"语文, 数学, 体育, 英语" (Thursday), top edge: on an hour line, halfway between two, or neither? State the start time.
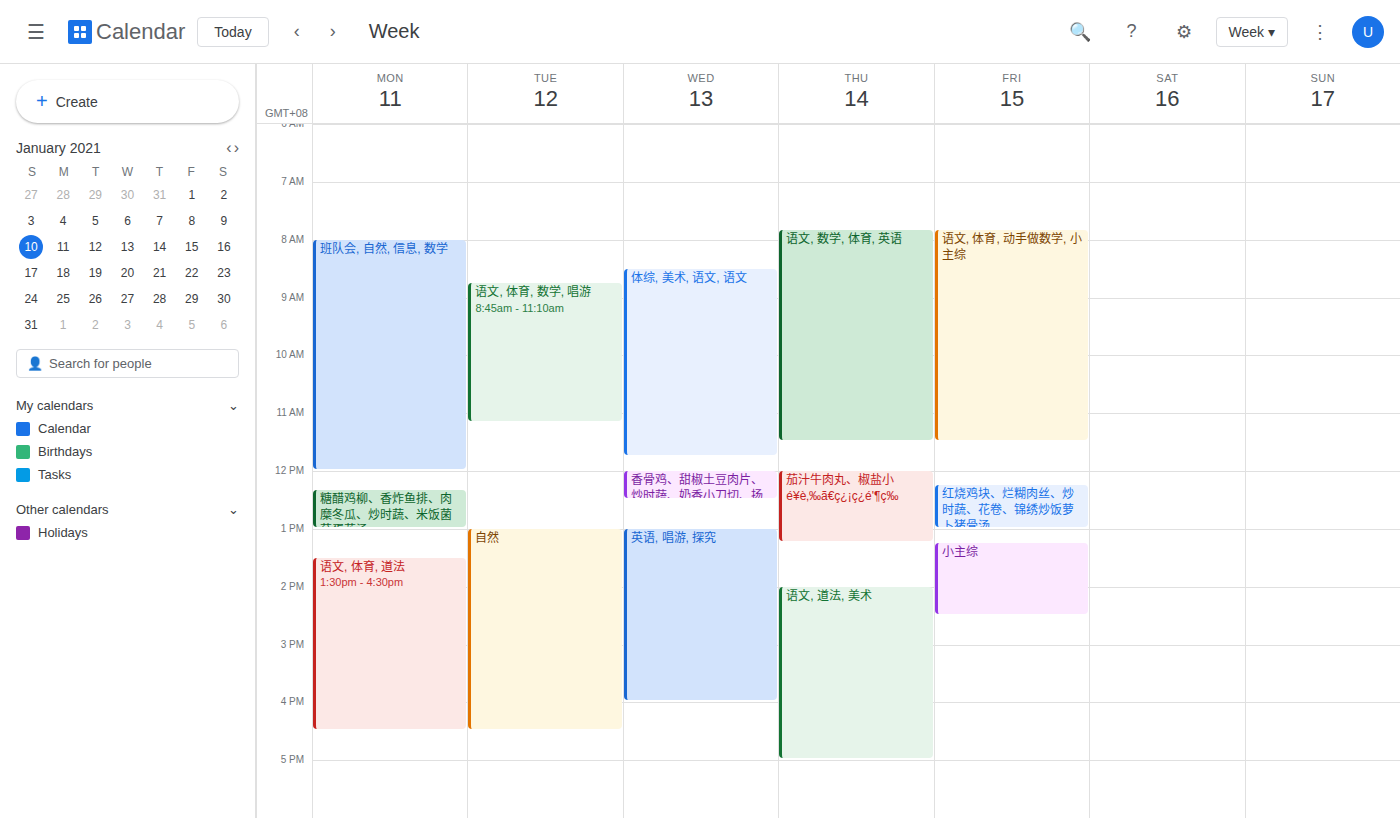
7:50 AM -- neither: 50 minutes below the 7 AM line and 10 minutes above the 8 AM line.